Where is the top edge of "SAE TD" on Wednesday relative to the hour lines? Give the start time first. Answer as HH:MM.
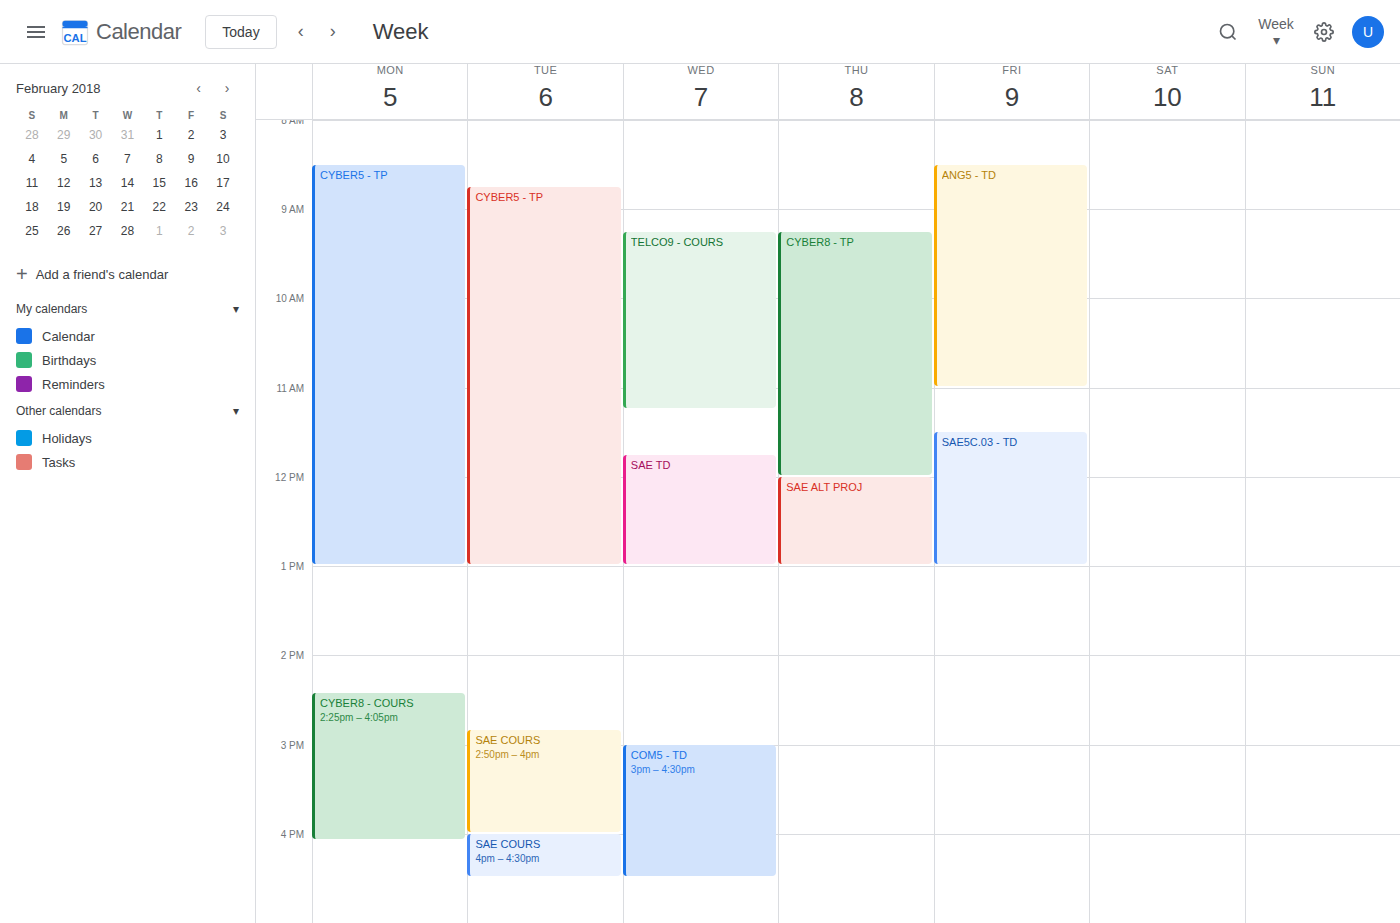
11:45 -- neither: three quarters of the way from the 11:00 line to the 12:00 line.